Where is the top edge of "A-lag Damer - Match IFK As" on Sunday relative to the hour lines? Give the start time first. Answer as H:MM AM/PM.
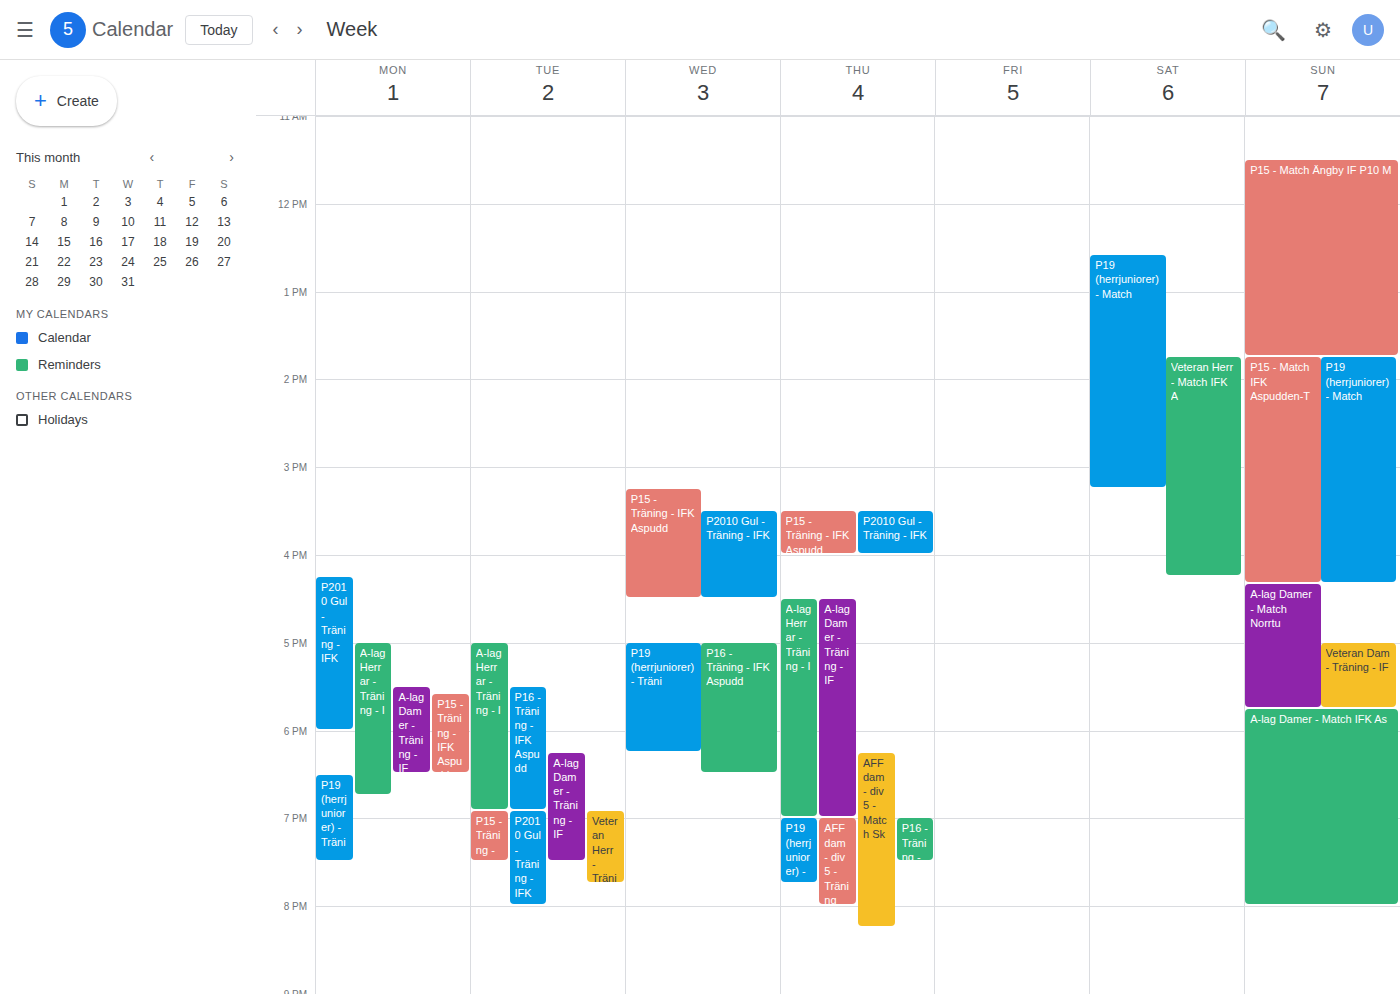
5:45 PM -- neither: three quarters of the way from the 5 PM line to the 6 PM line.